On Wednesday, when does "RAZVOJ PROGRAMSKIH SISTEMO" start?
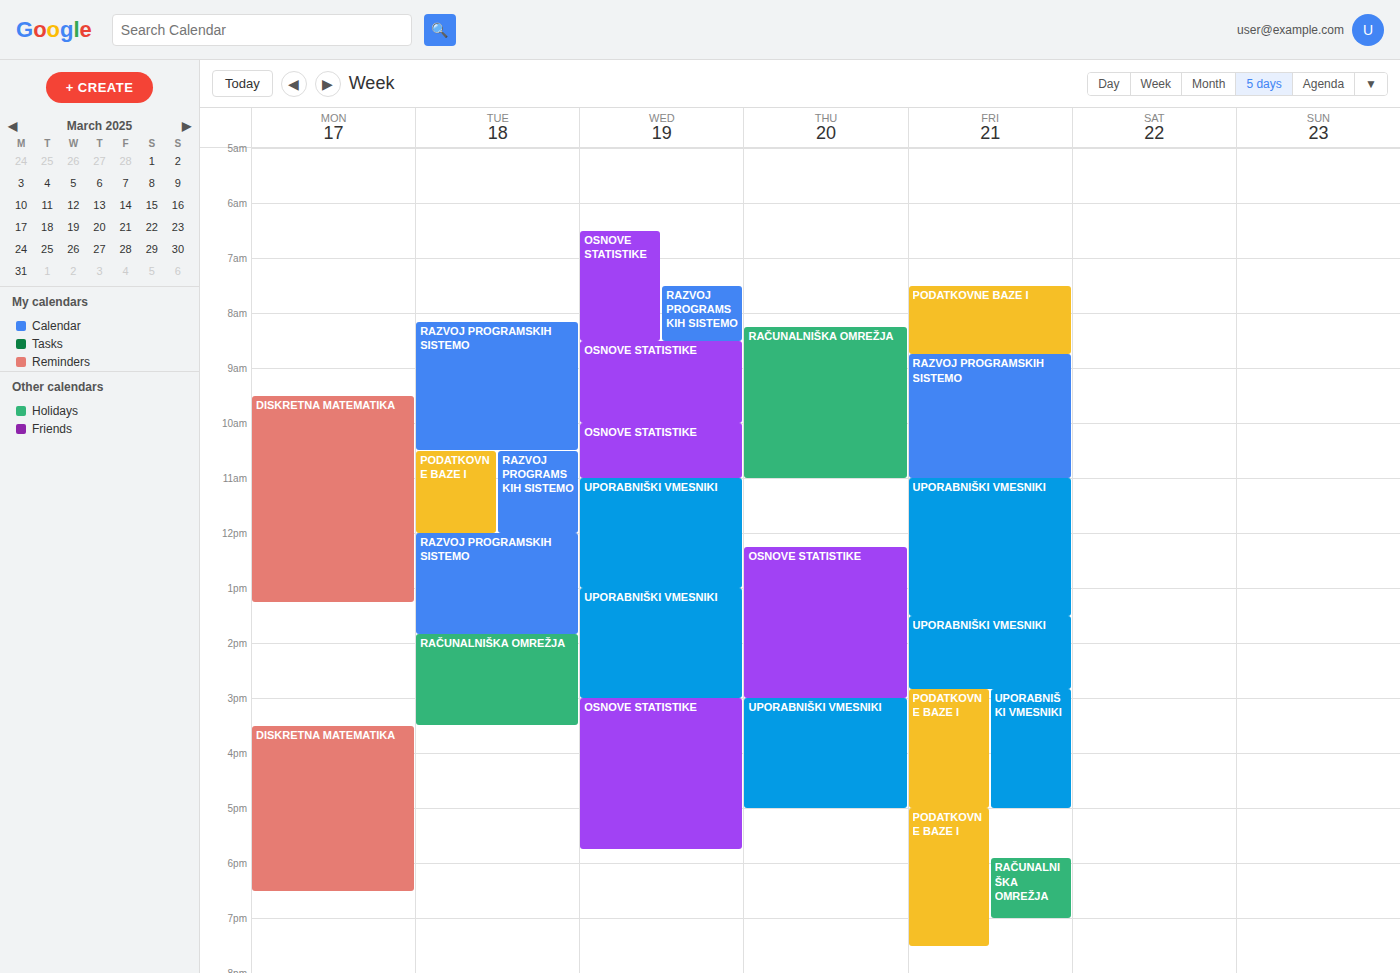
07:30